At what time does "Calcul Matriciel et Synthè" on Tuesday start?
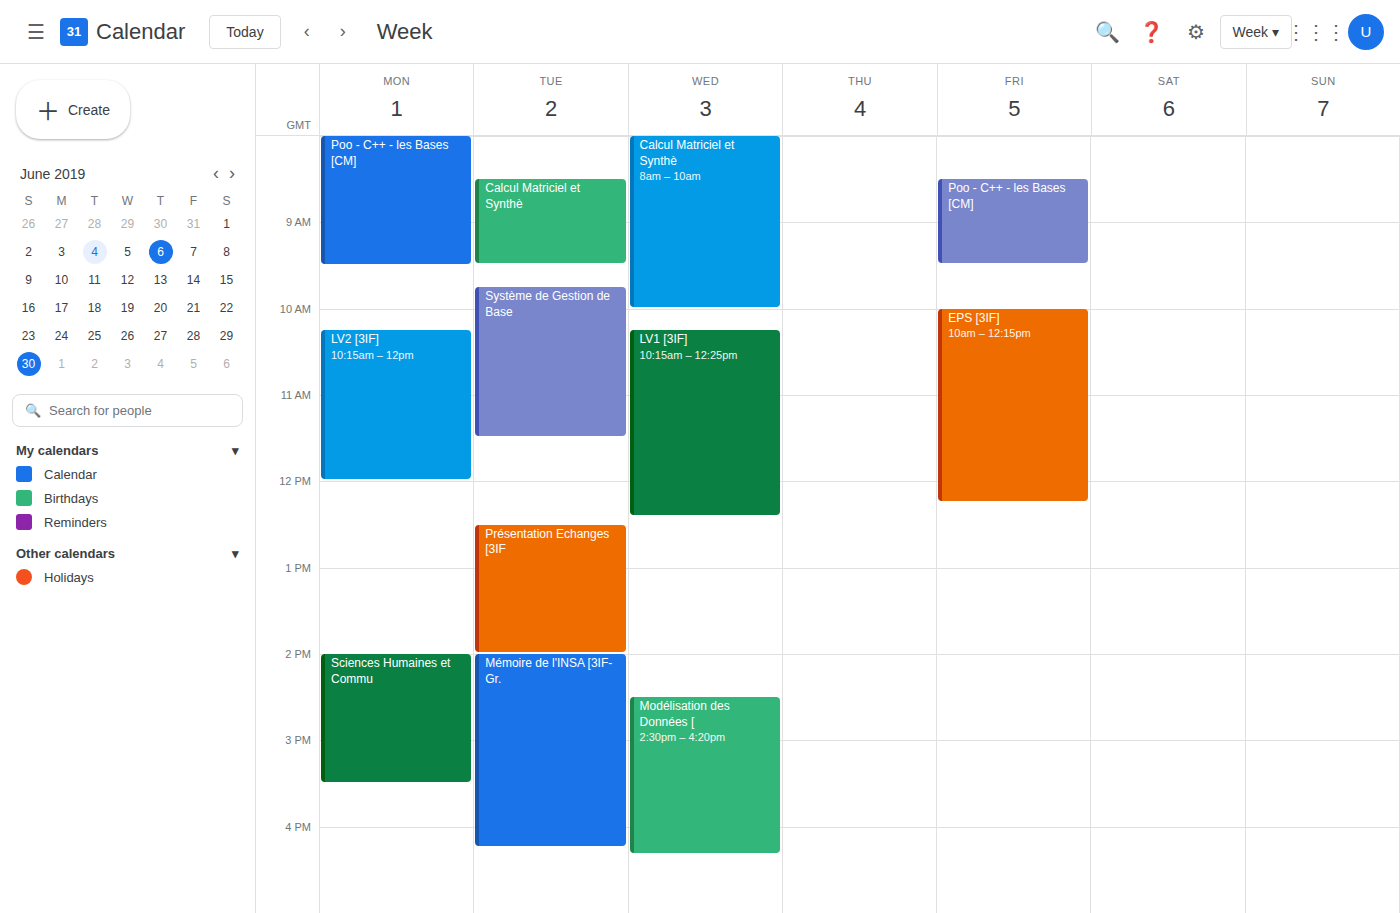
08:30